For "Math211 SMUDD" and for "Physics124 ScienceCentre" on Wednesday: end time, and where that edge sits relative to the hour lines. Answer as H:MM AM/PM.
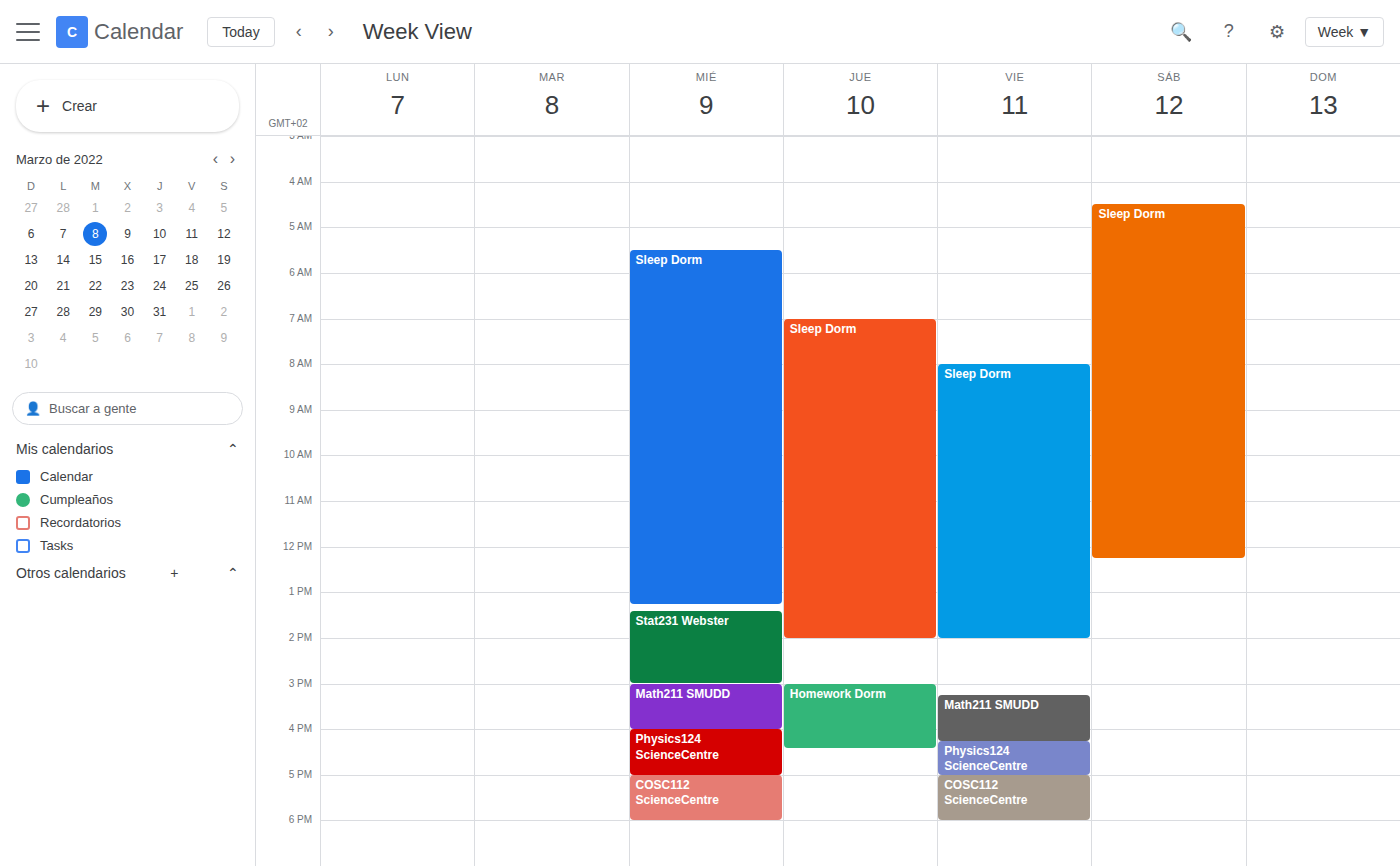
"Math211 SMUDD": 4:00 PM, exactly on the 4 PM line. "Physics124 ScienceCentre": 5:00 PM, exactly on the 5 PM line.